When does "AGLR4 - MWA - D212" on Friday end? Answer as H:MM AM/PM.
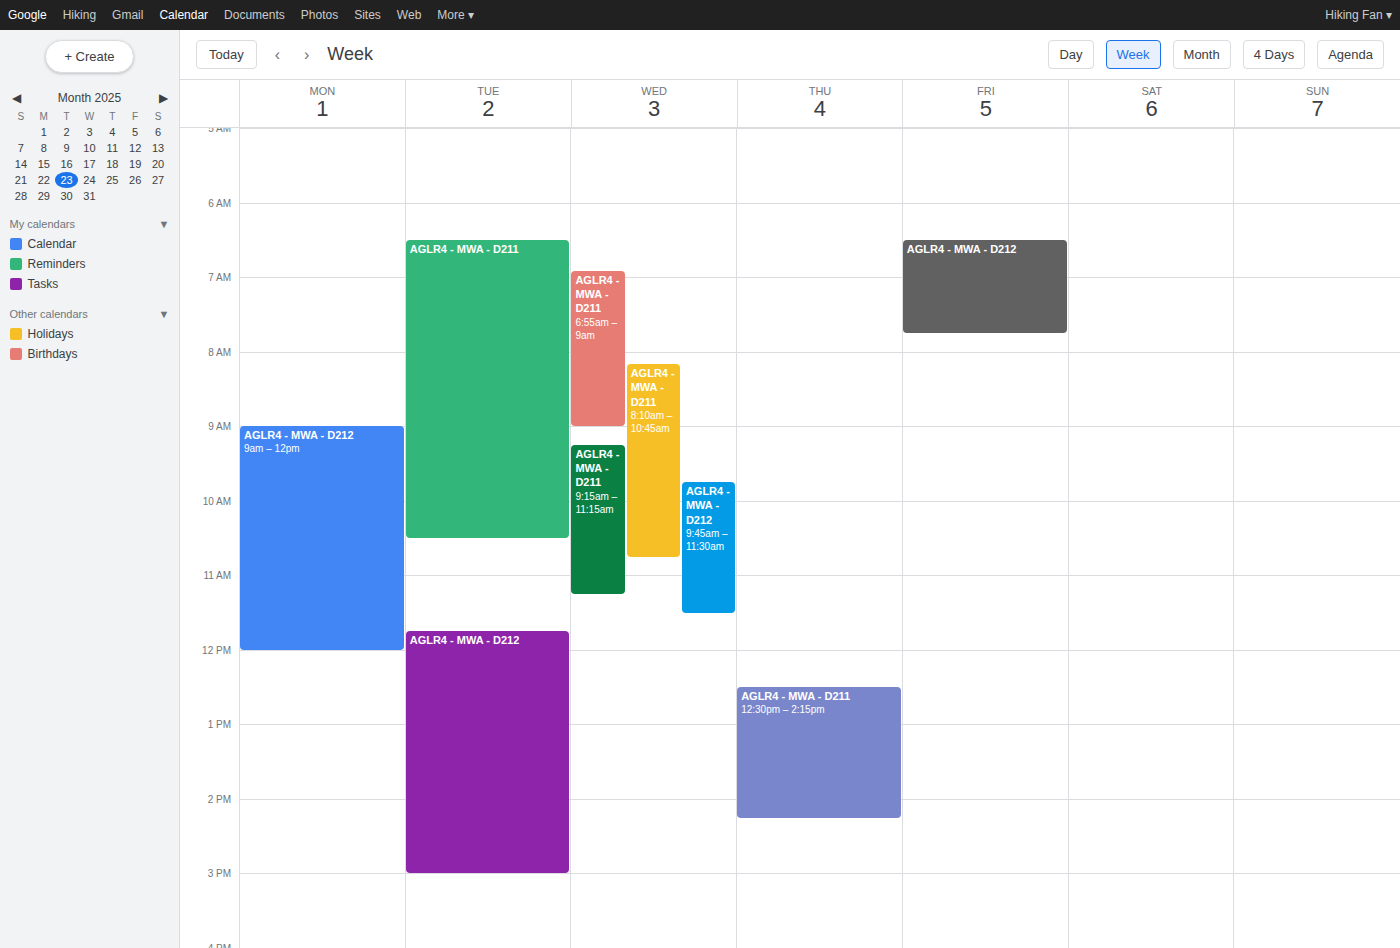
7:45 AM